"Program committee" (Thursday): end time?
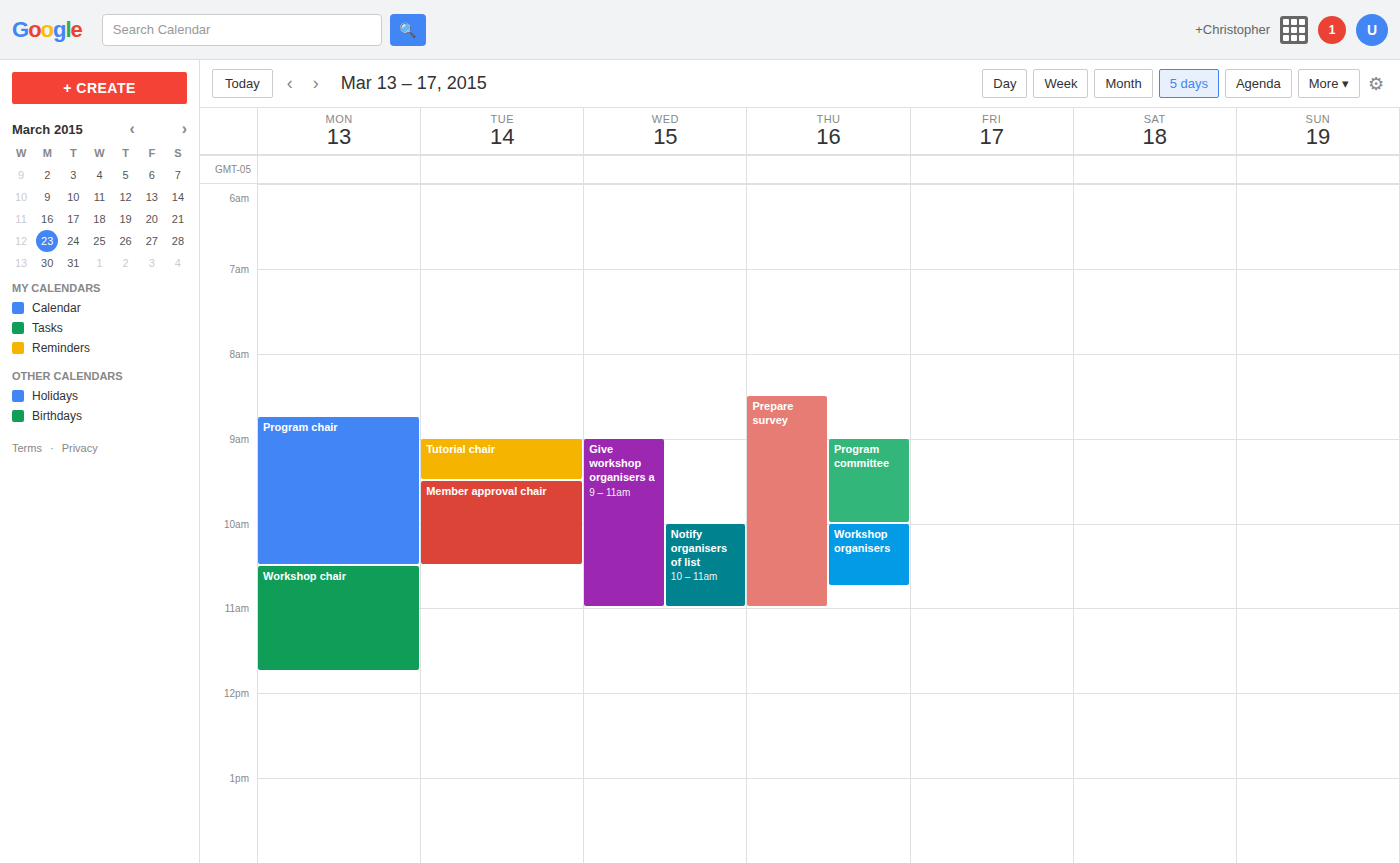
10:00 AM